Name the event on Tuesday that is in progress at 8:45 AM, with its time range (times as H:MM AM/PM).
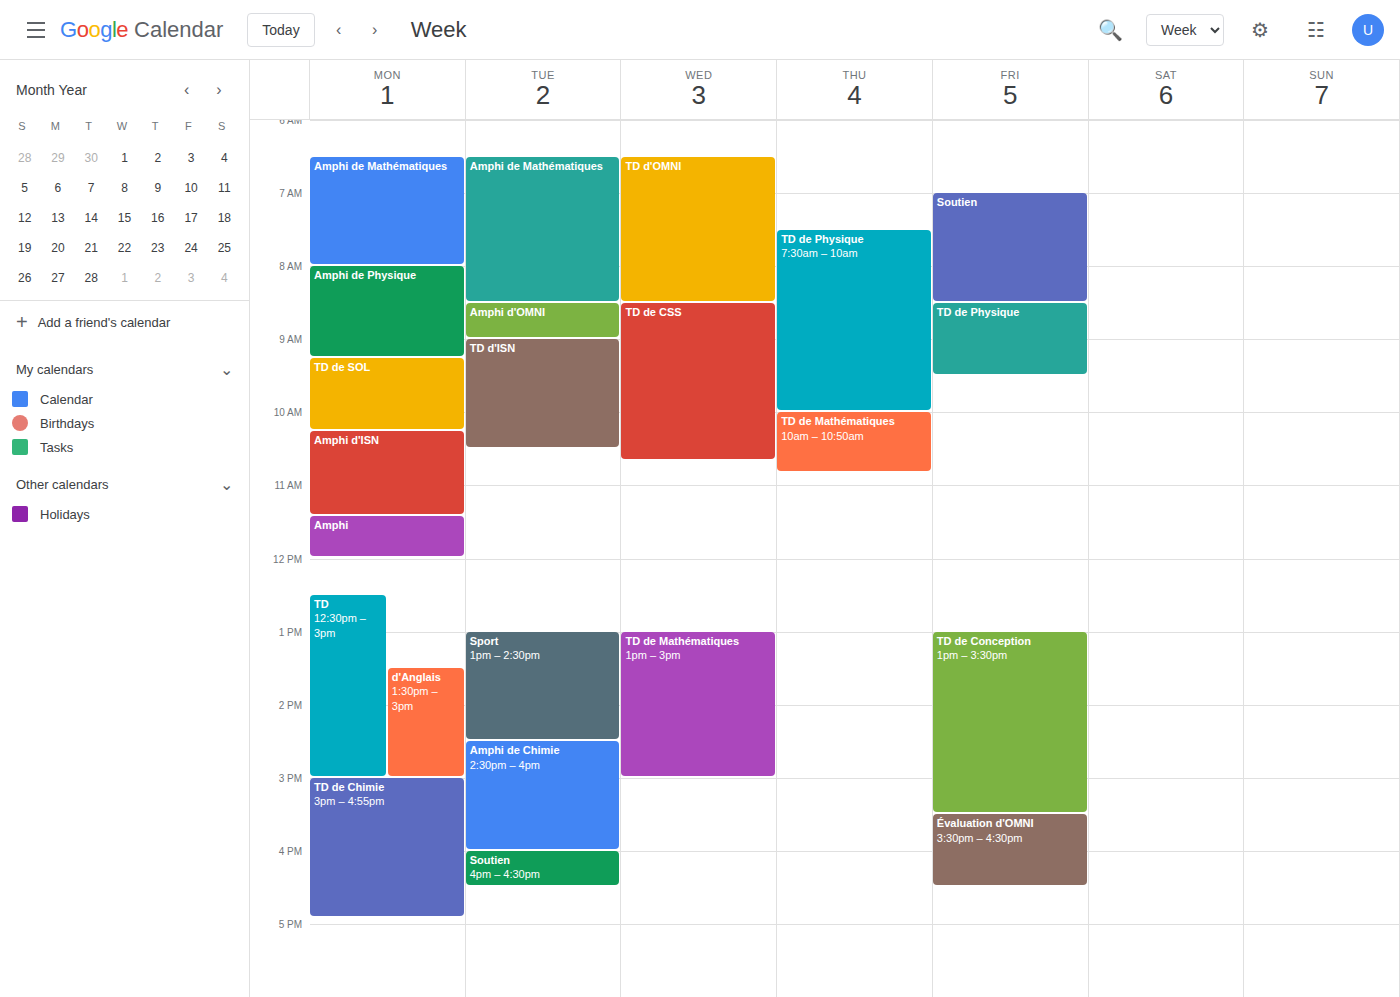
"Amphi d'OMNI", 8:30 AM to 9:00 AM